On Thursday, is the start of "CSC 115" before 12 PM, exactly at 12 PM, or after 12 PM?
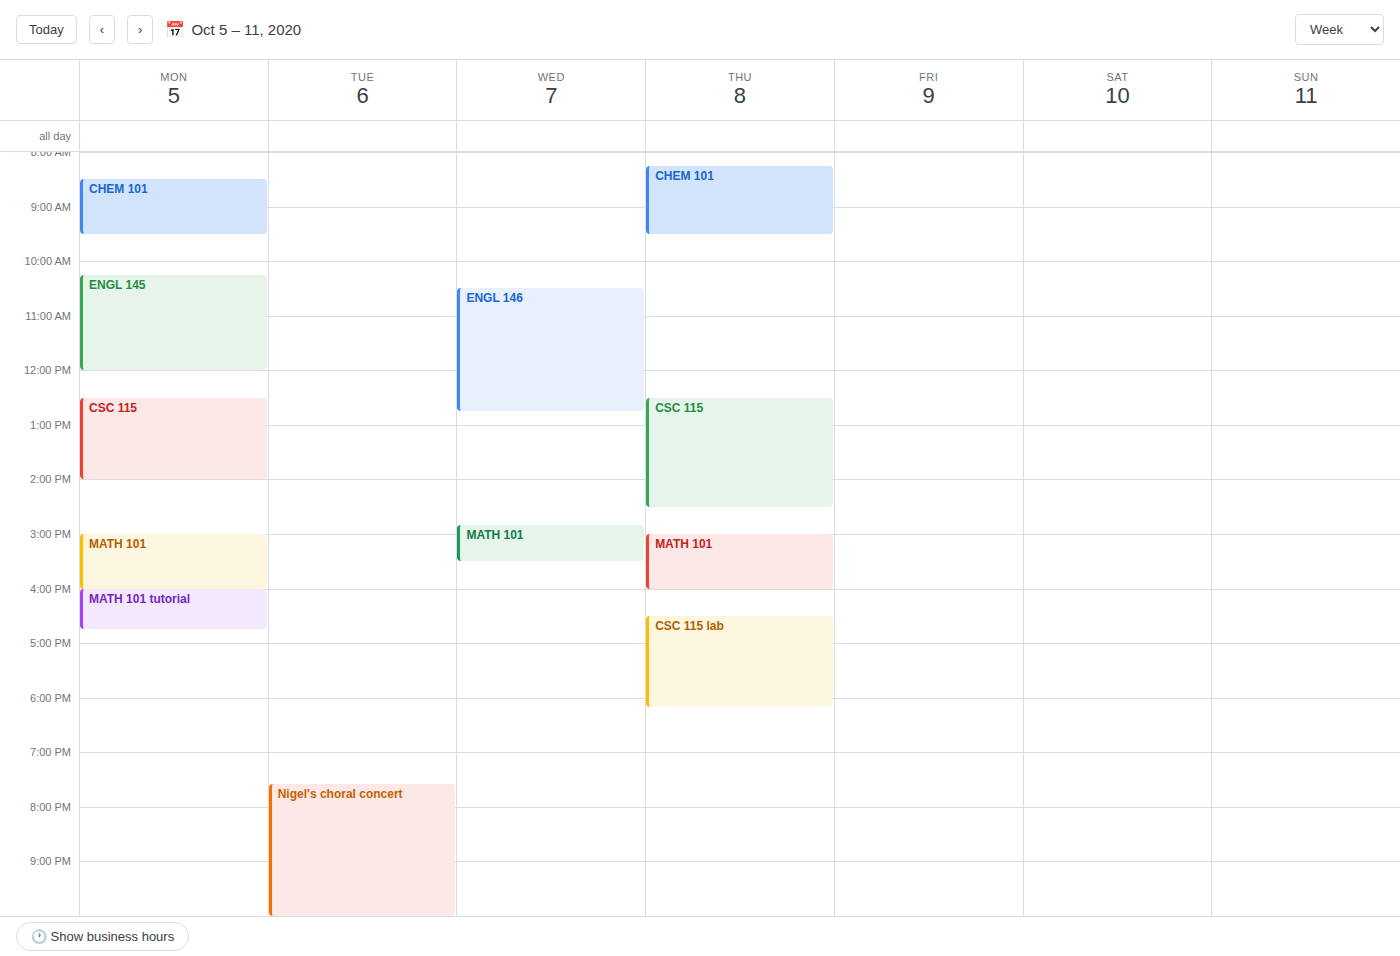
12:30 PM -- after 12 PM, 30 minutes below the 12 PM line.